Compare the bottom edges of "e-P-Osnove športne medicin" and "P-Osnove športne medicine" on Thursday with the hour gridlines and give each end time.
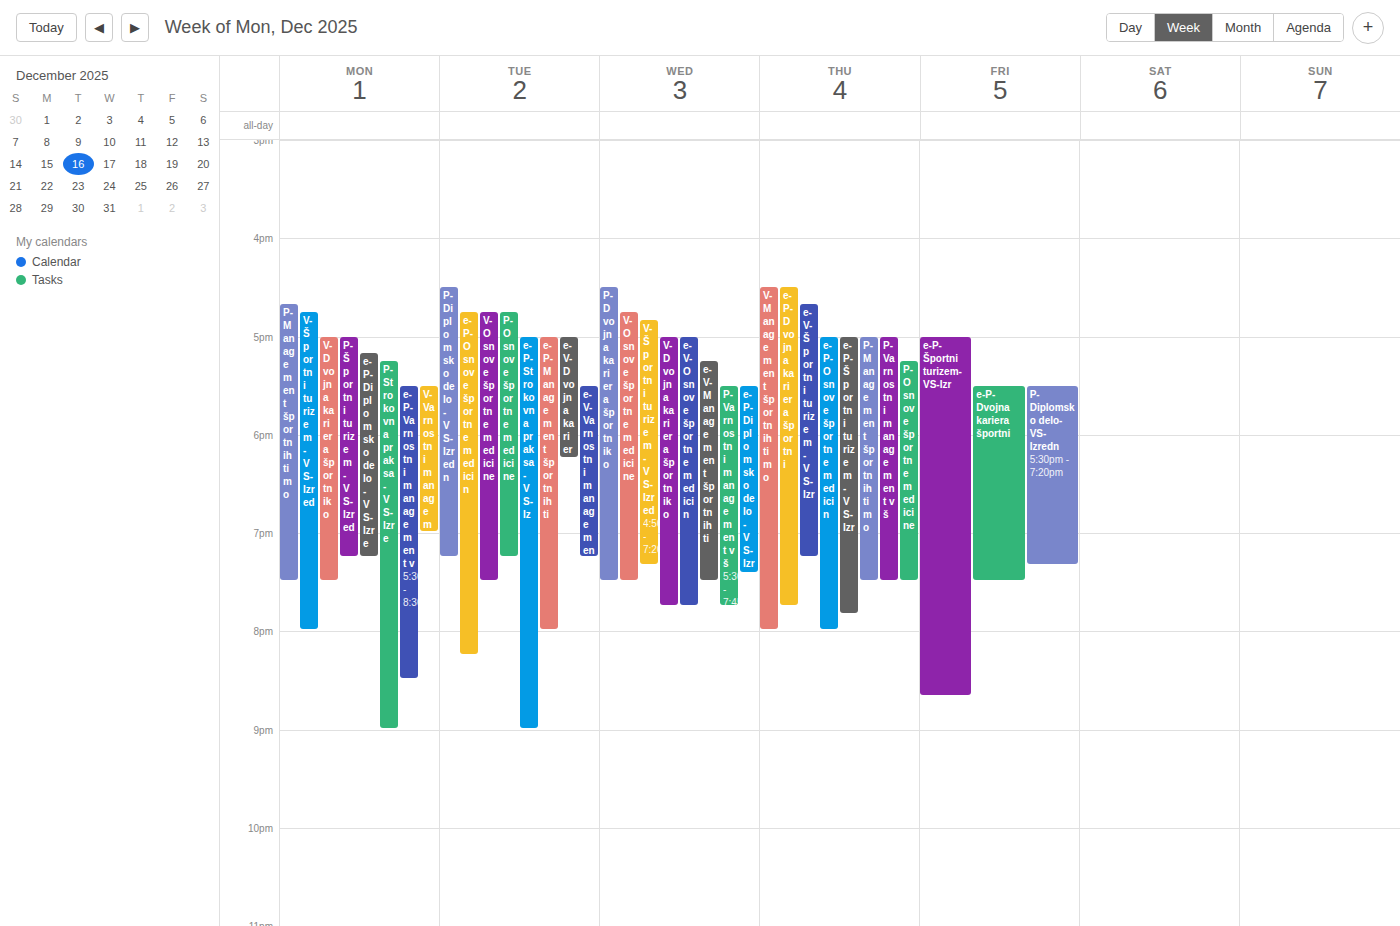
"e-P-Osnove športne medicin": 8:00 PM, exactly on the 8 PM line. "P-Osnove športne medicine": 7:30 PM, halfway between the 7 PM and 8 PM lines.